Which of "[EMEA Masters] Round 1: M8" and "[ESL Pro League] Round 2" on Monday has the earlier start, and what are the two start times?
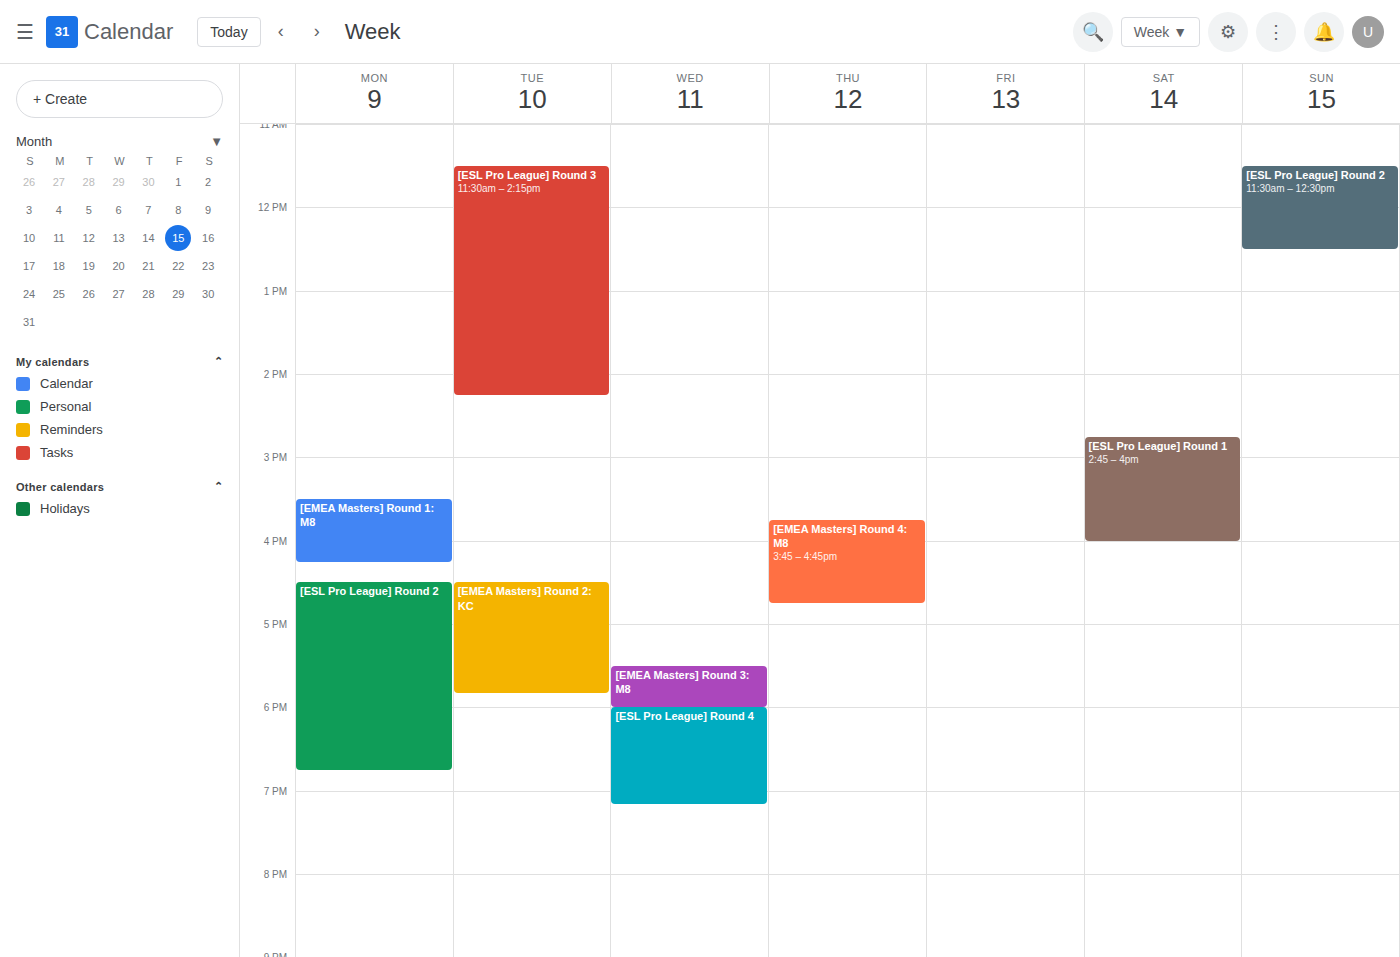
"[EMEA Masters] Round 1: M8" 3:30 PM; "[ESL Pro League] Round 2" 4:30 PM.